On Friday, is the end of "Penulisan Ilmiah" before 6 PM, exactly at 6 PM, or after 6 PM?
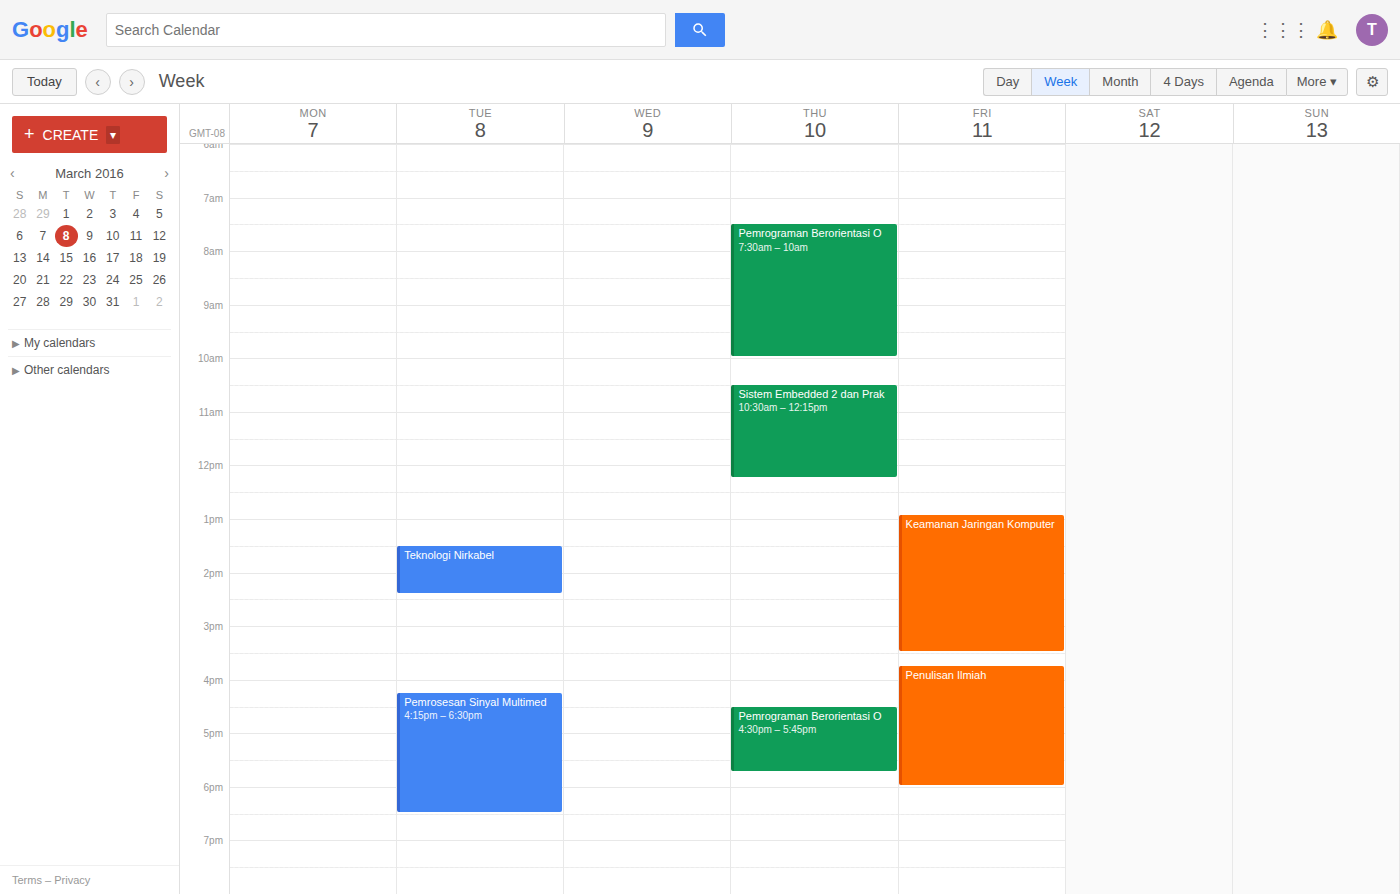
6:00 PM -- exactly at 6 PM, on the 6 PM line.